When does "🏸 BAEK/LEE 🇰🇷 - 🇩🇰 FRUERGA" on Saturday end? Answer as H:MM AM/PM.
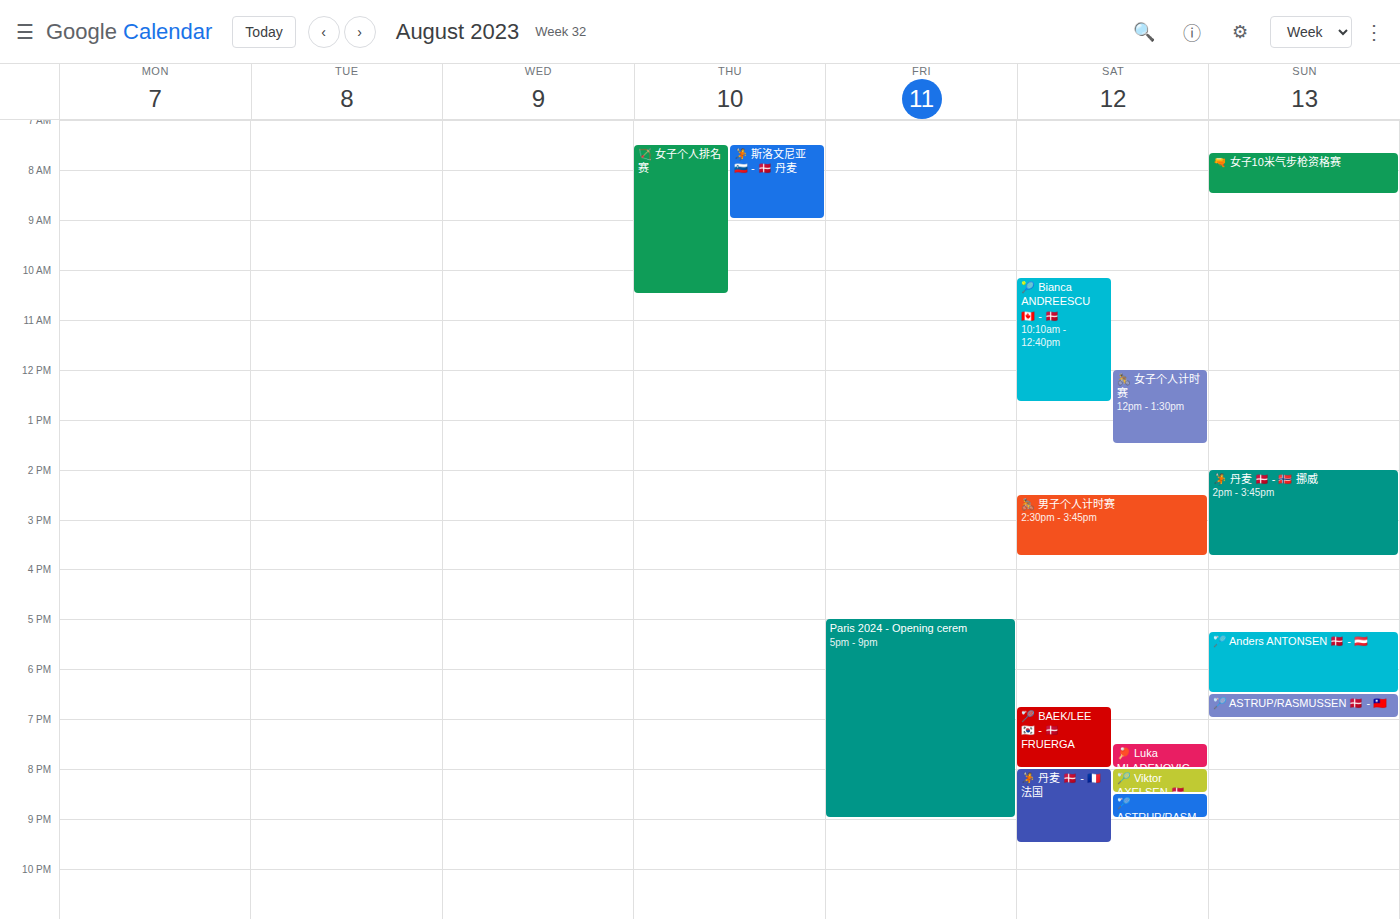
8:00 PM